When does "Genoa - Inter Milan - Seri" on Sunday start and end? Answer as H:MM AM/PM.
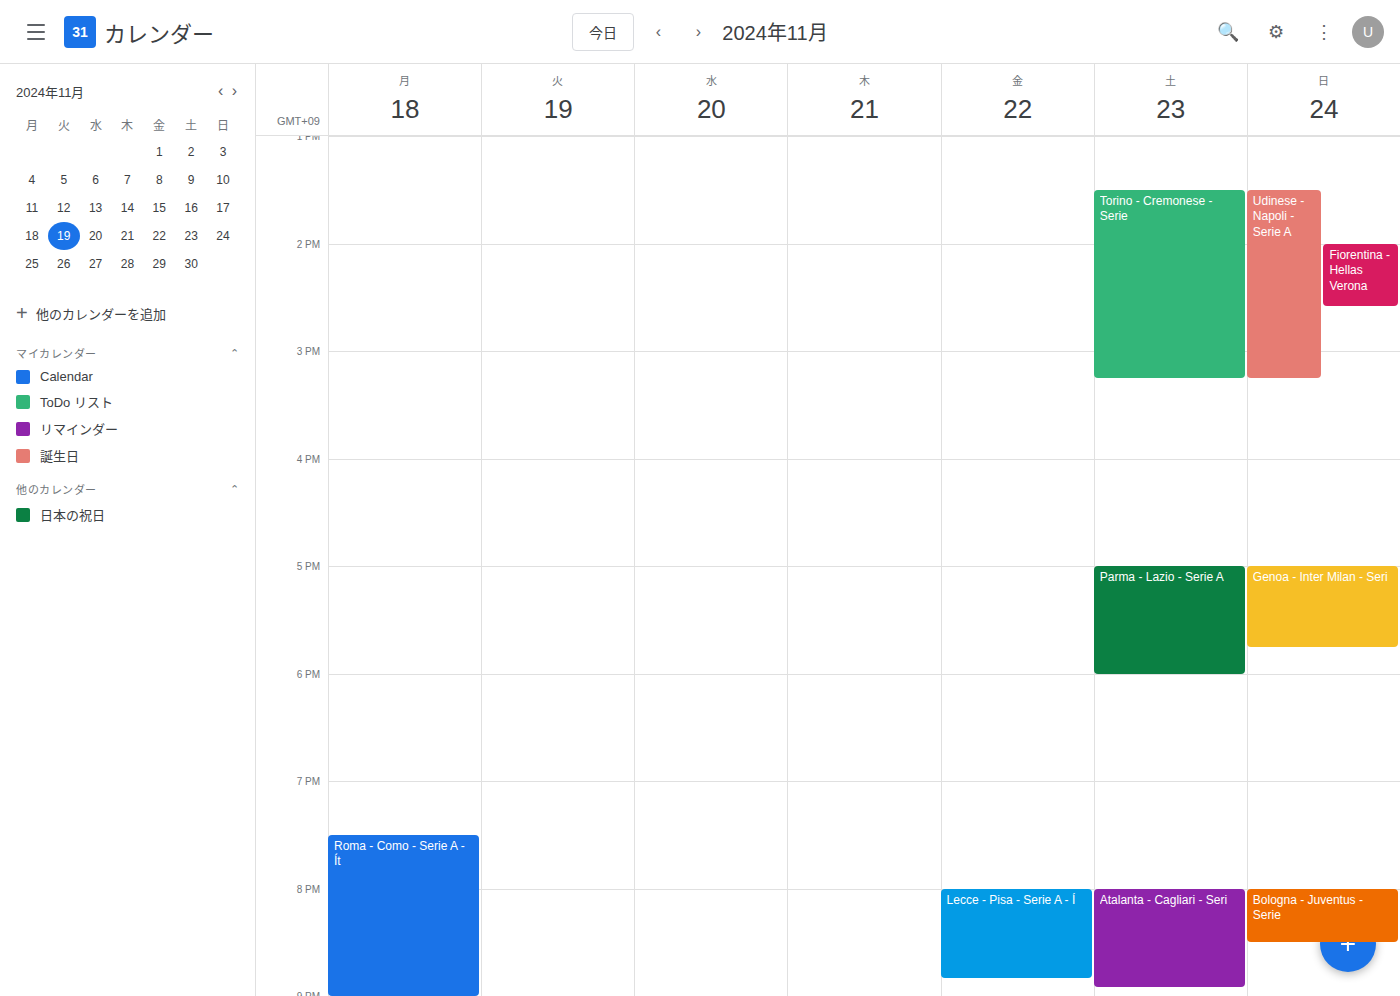
5:00 PM to 5:45 PM